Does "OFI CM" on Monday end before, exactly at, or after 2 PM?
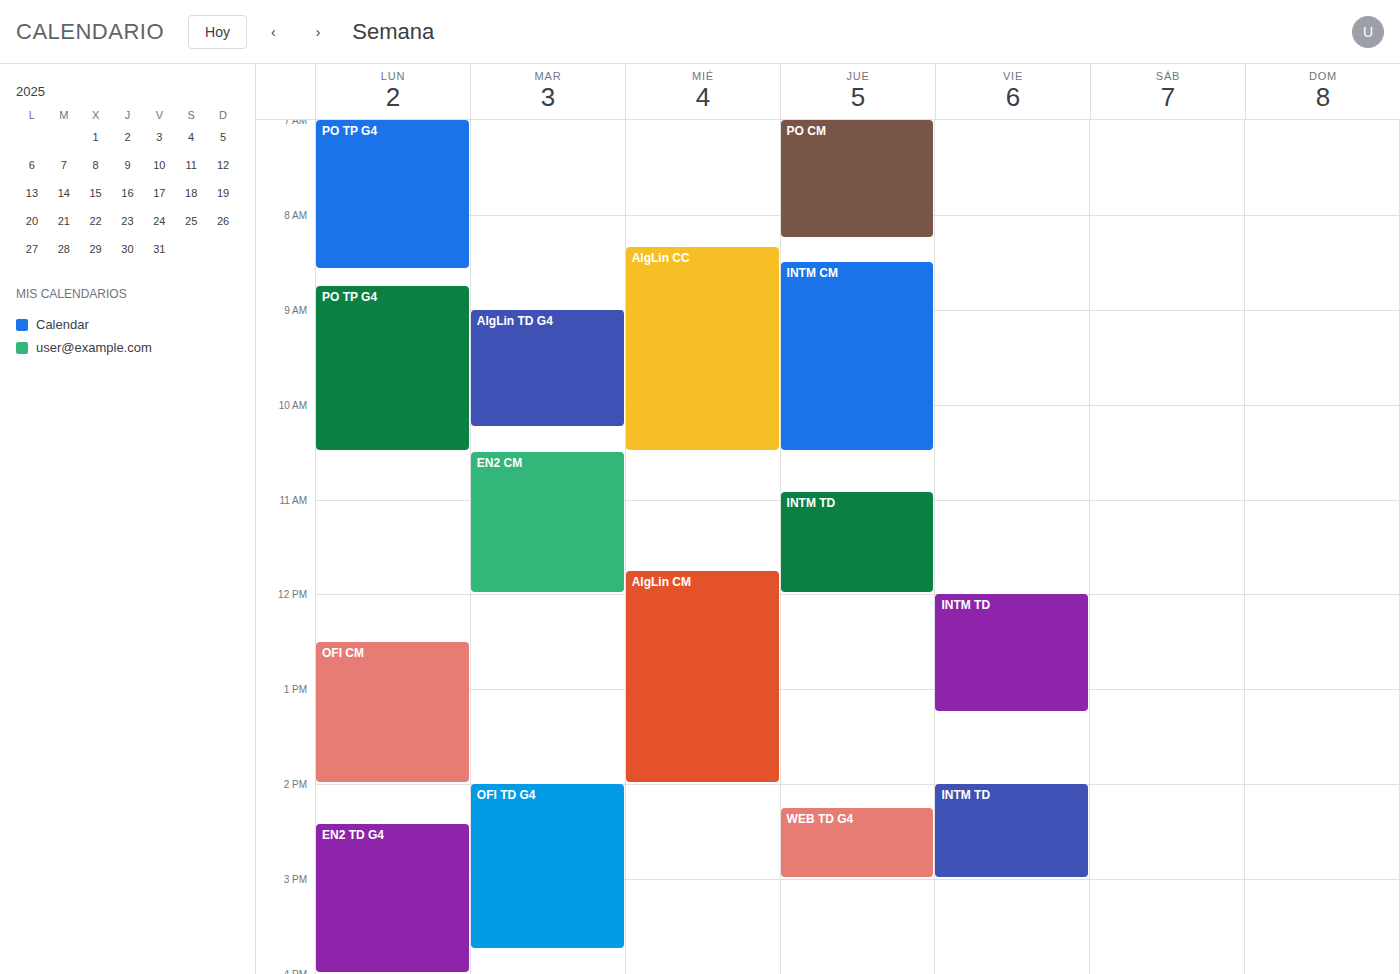
2:00 PM -- exactly at 2 PM, on the 2 PM line.